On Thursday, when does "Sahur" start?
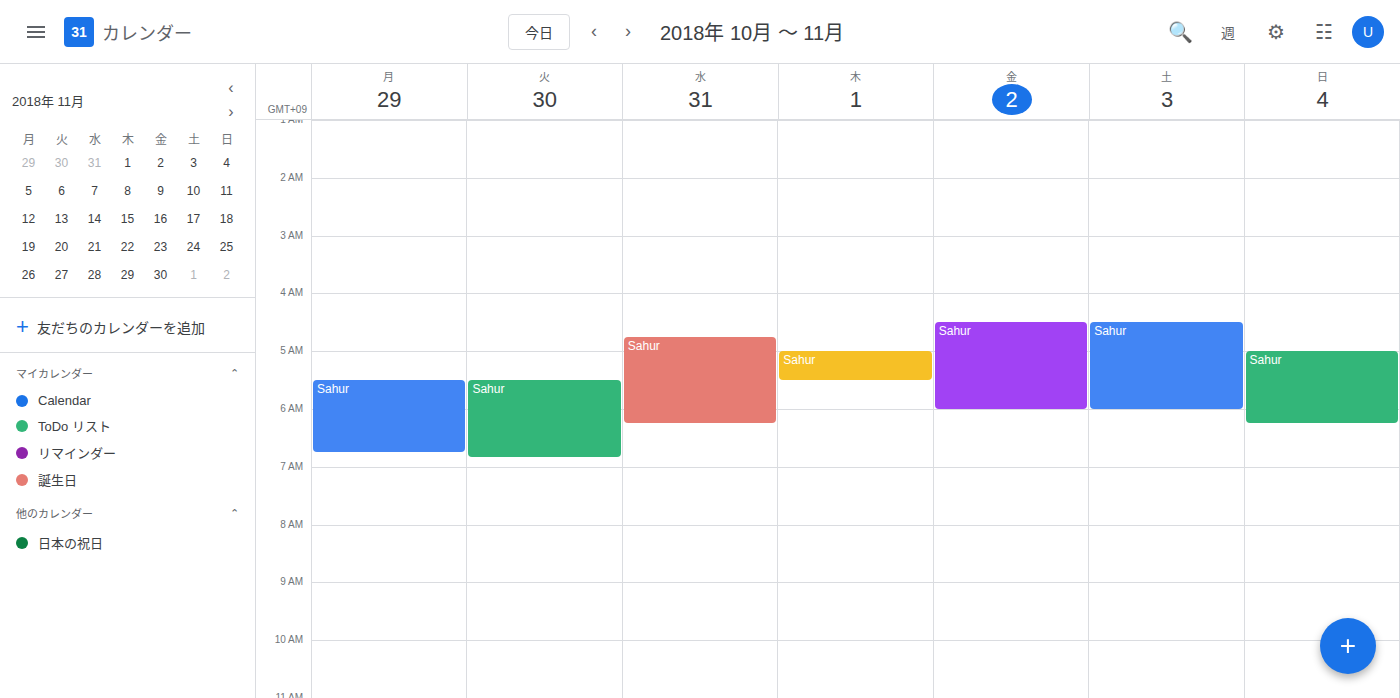
5:00 AM